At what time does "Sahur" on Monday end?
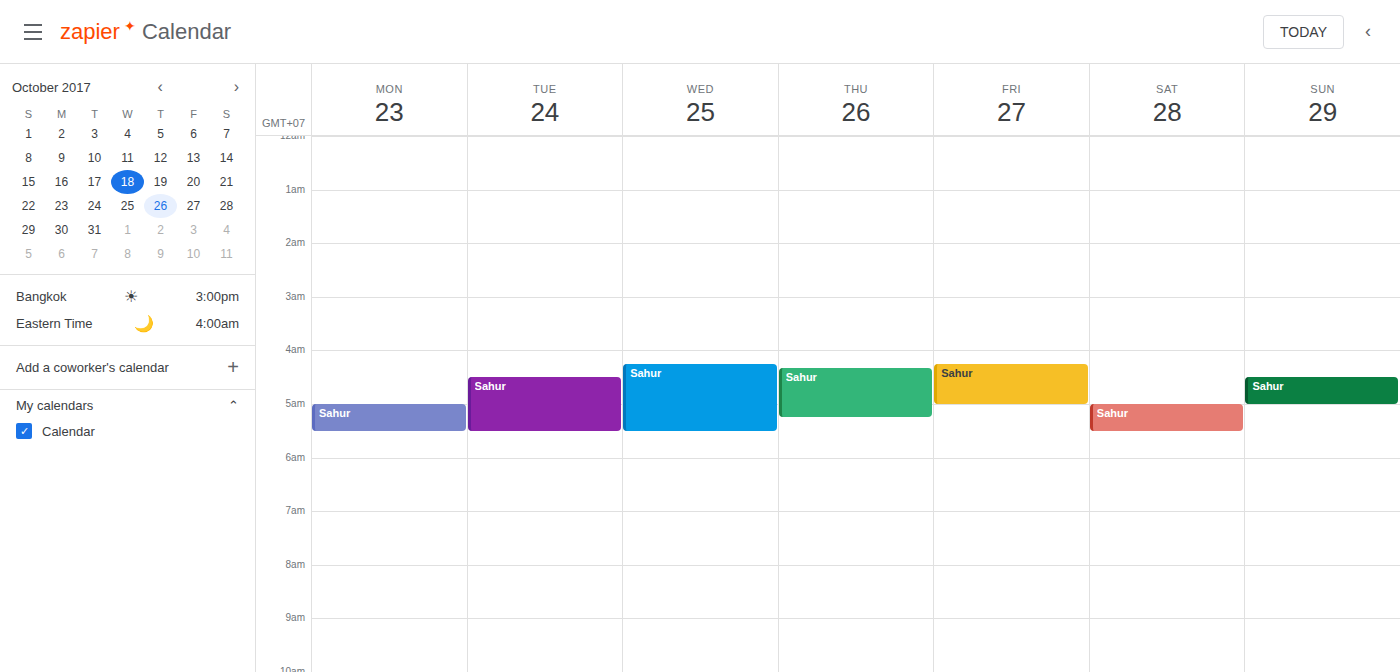
5:30 AM